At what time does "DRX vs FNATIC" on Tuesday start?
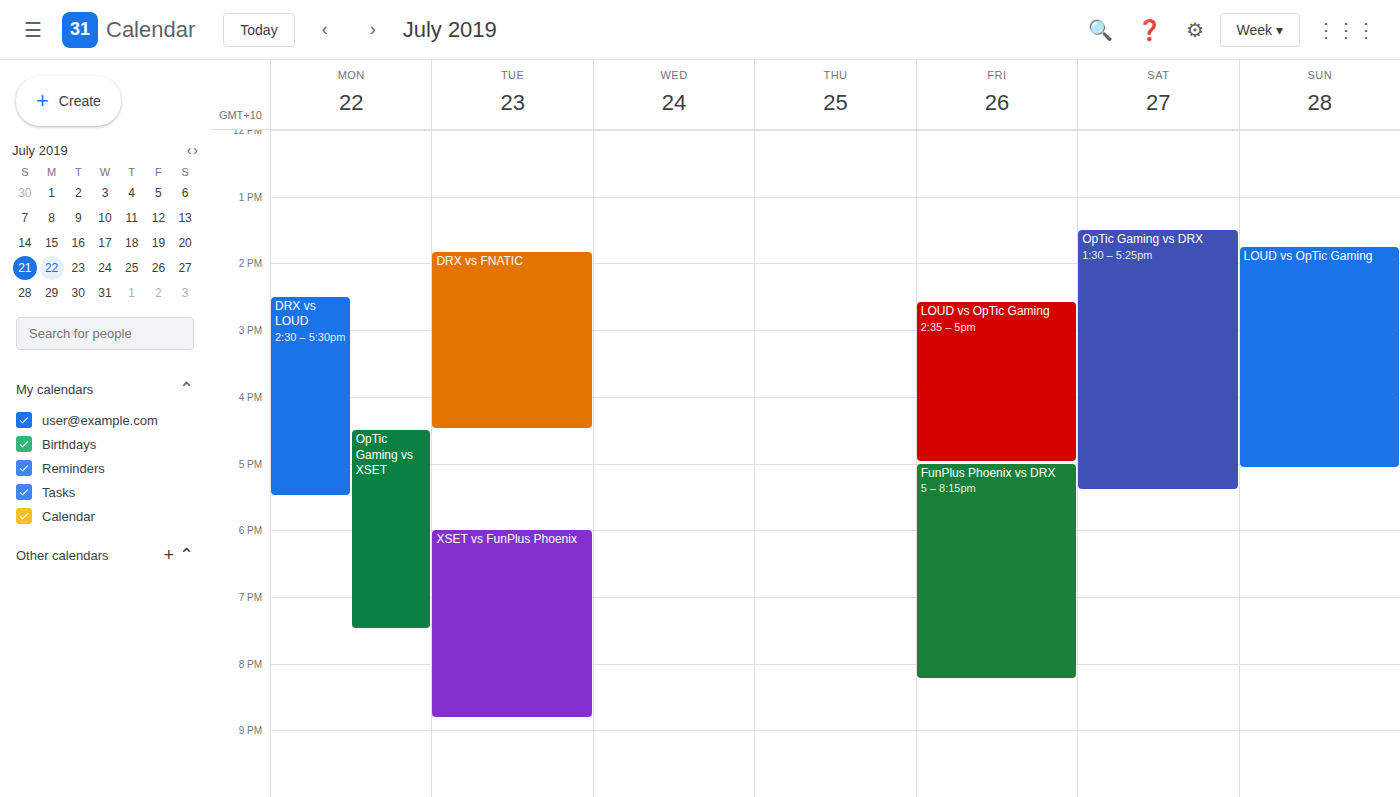
1:50 PM